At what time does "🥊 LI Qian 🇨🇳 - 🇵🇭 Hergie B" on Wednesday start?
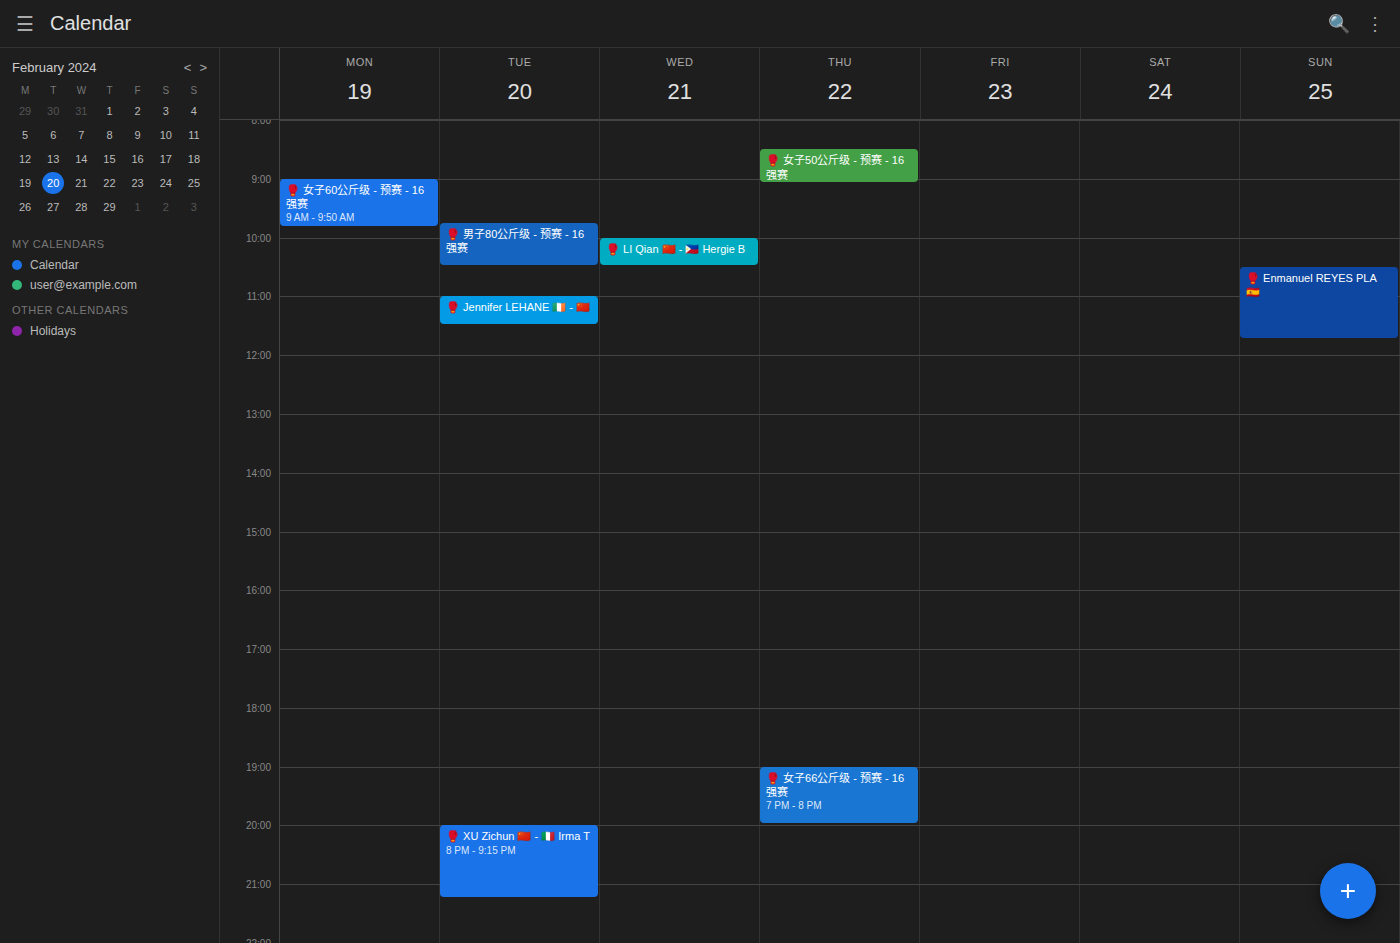
10:00 AM